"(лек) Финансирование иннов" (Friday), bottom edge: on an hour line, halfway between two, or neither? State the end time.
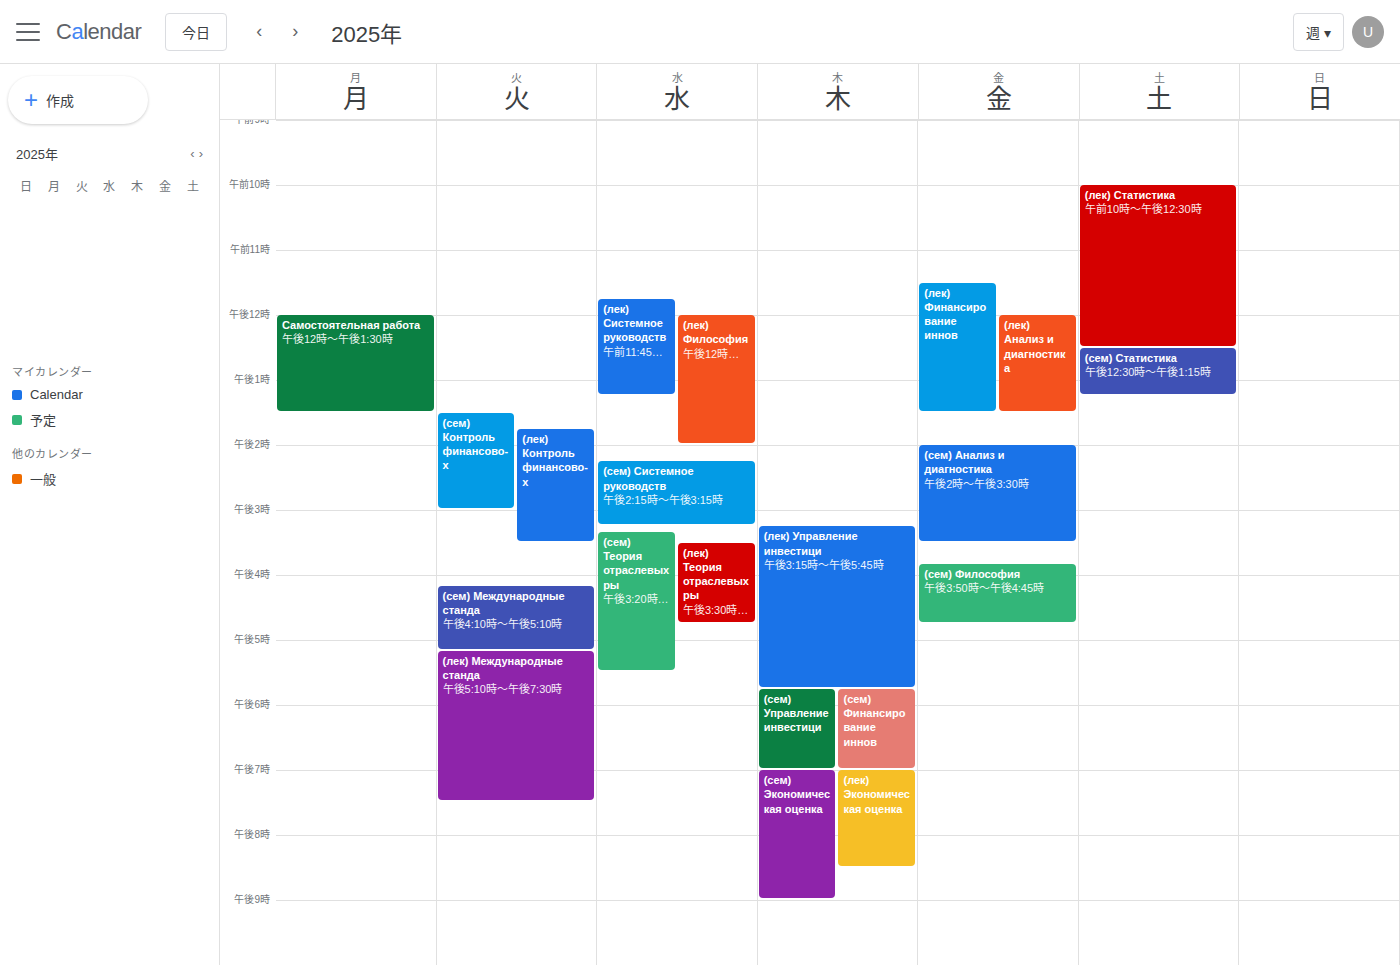
1:30 PM -- halfway between the 1 PM and 2 PM lines.